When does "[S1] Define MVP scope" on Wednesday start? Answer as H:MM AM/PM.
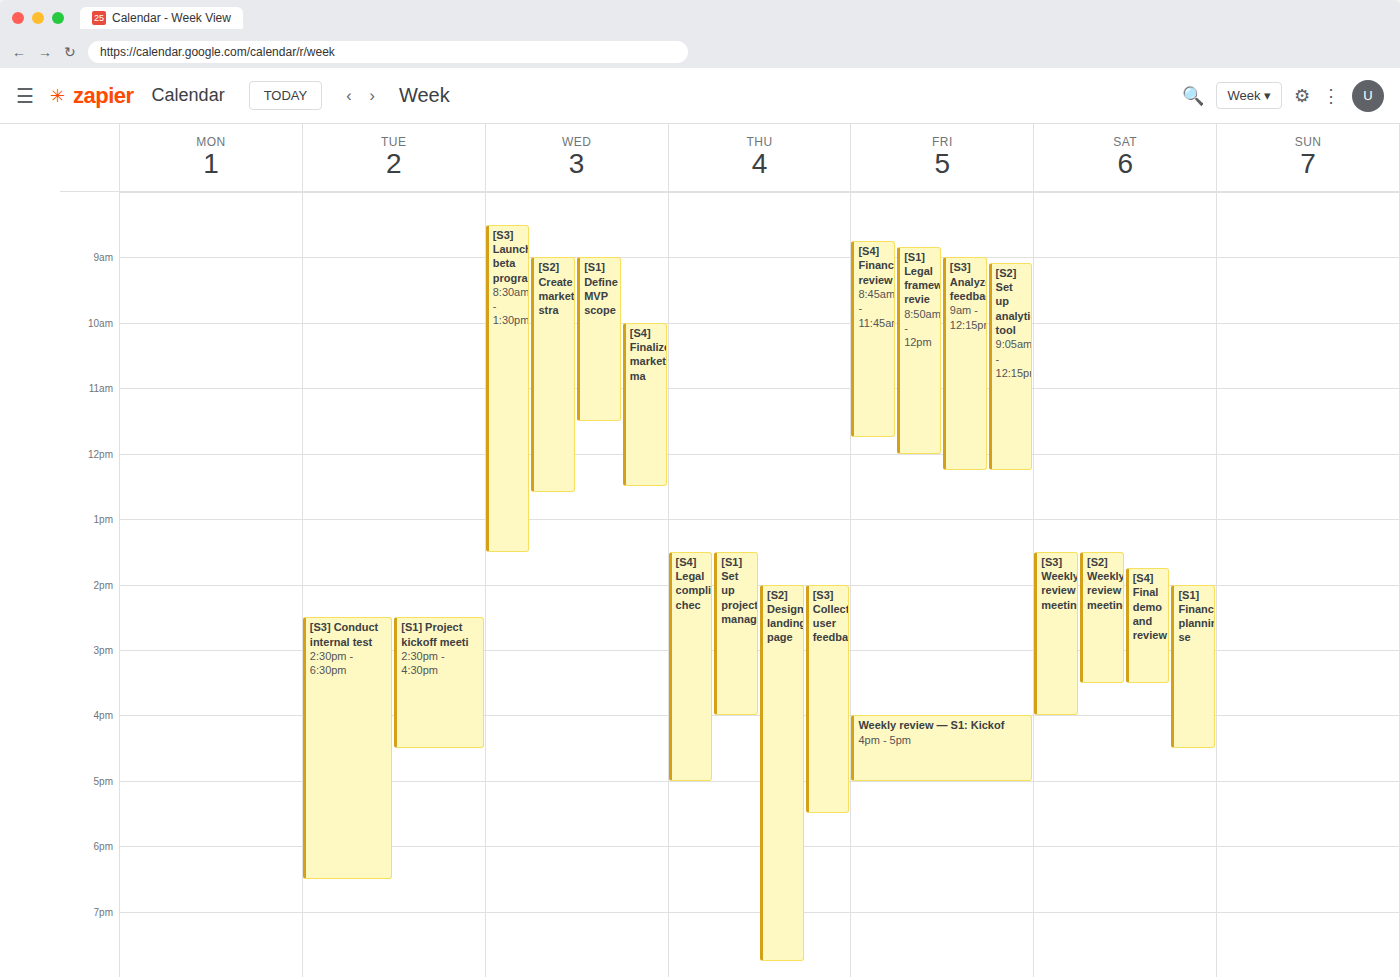
9:00 AM